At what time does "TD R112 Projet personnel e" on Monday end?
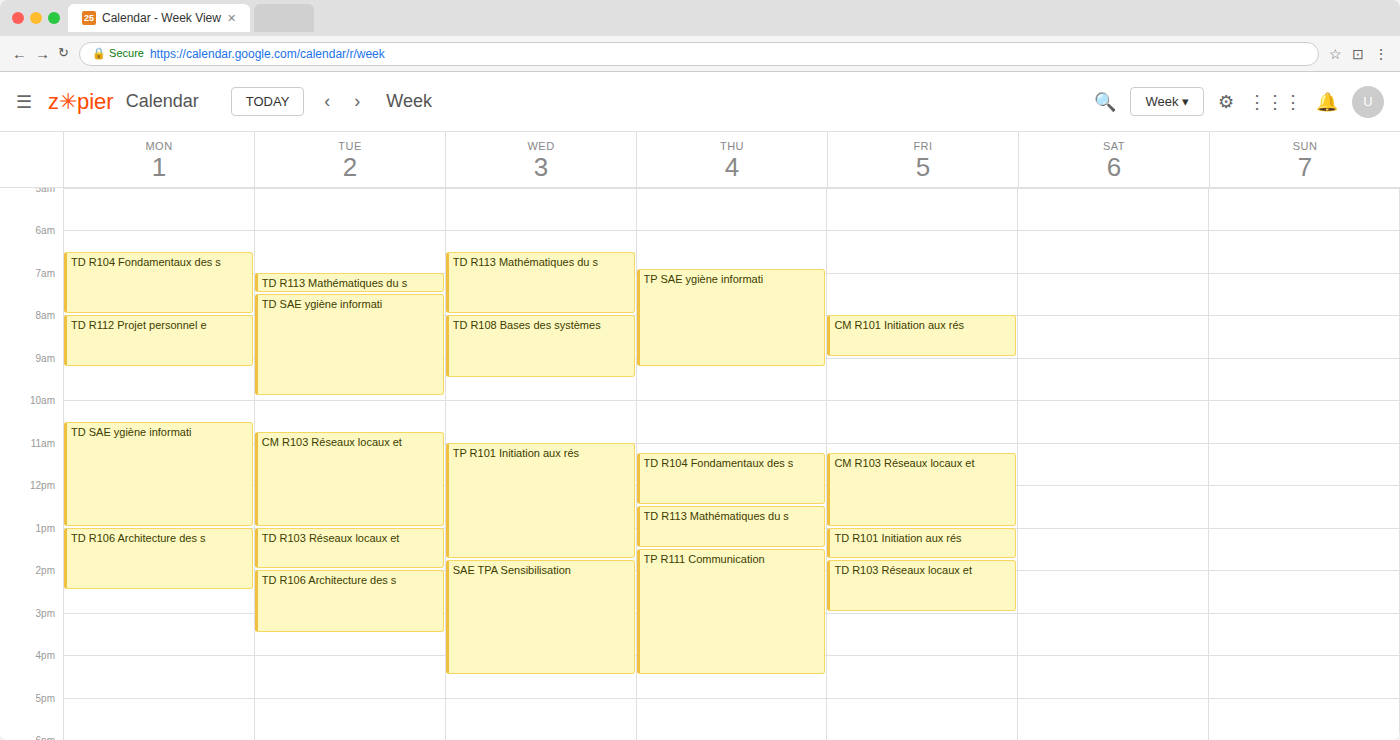
9:15 AM